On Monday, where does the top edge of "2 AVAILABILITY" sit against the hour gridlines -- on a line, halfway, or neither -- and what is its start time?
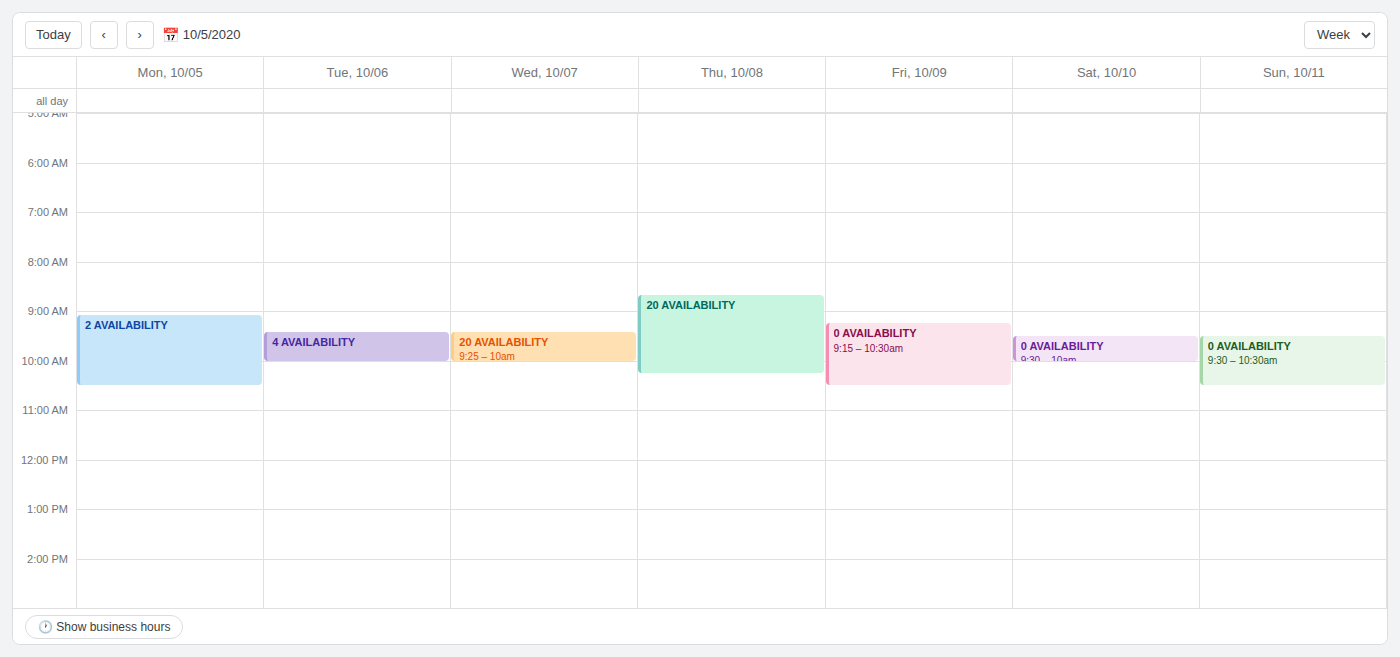
09:05 -- neither: 5 minutes below the 09:00 line and 55 minutes above the 10:00 line.